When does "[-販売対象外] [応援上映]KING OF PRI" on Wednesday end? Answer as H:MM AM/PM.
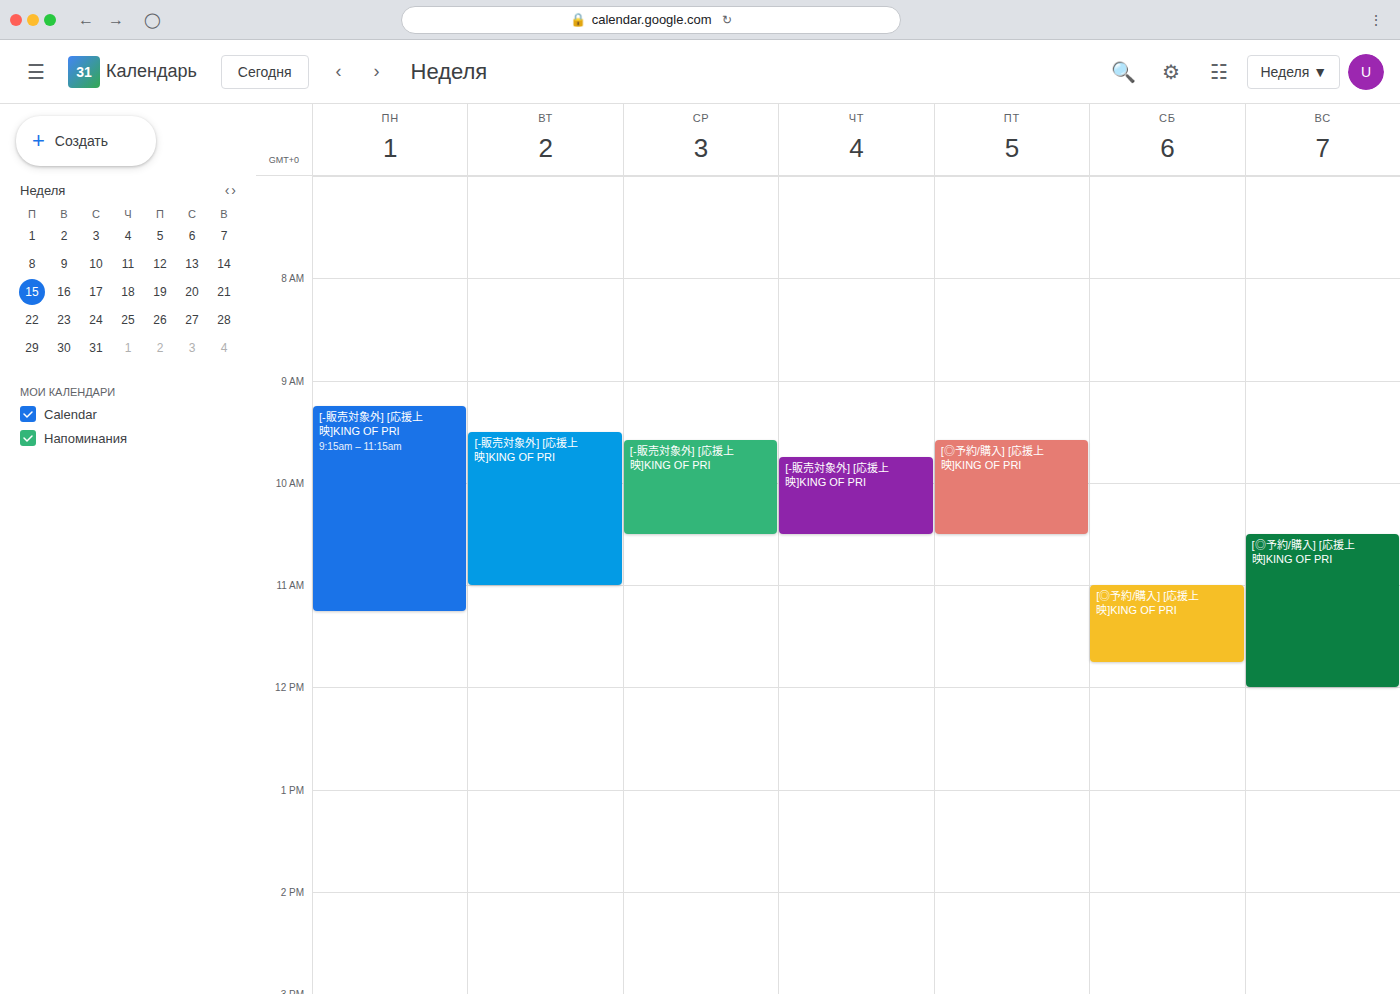
10:30 AM